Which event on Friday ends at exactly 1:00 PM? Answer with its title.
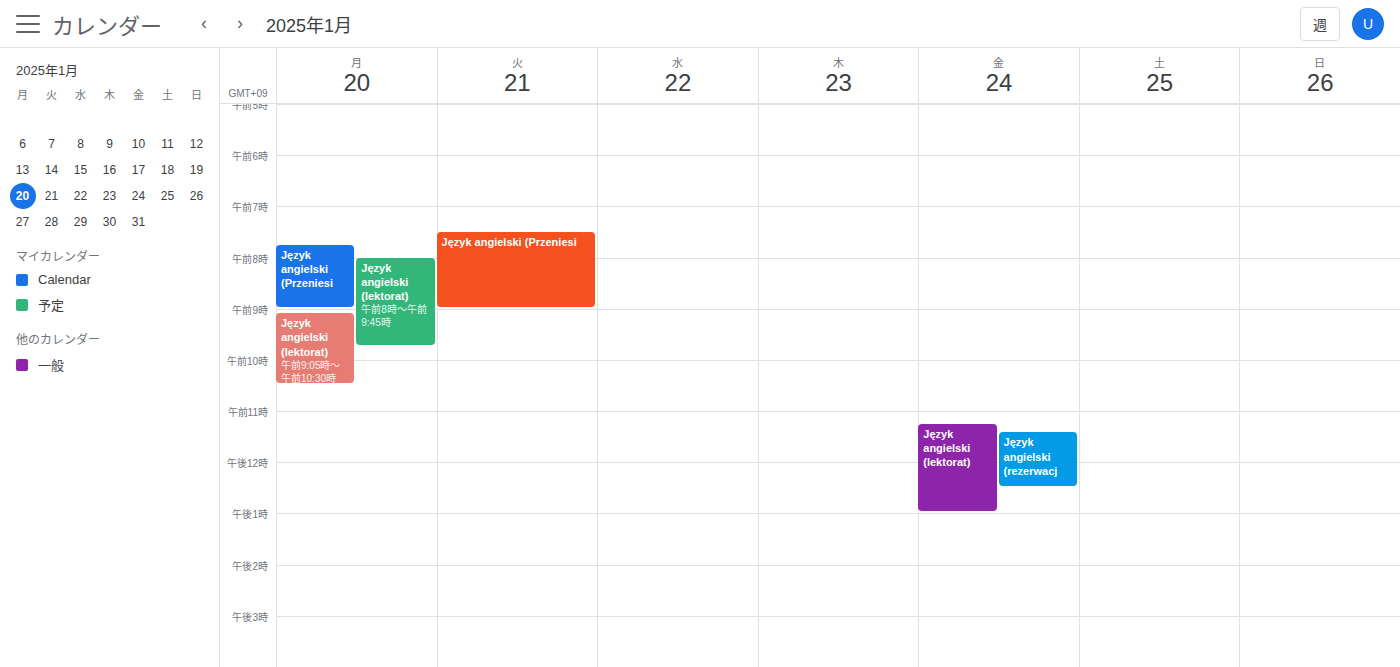
"Język angielski (lektorat)"